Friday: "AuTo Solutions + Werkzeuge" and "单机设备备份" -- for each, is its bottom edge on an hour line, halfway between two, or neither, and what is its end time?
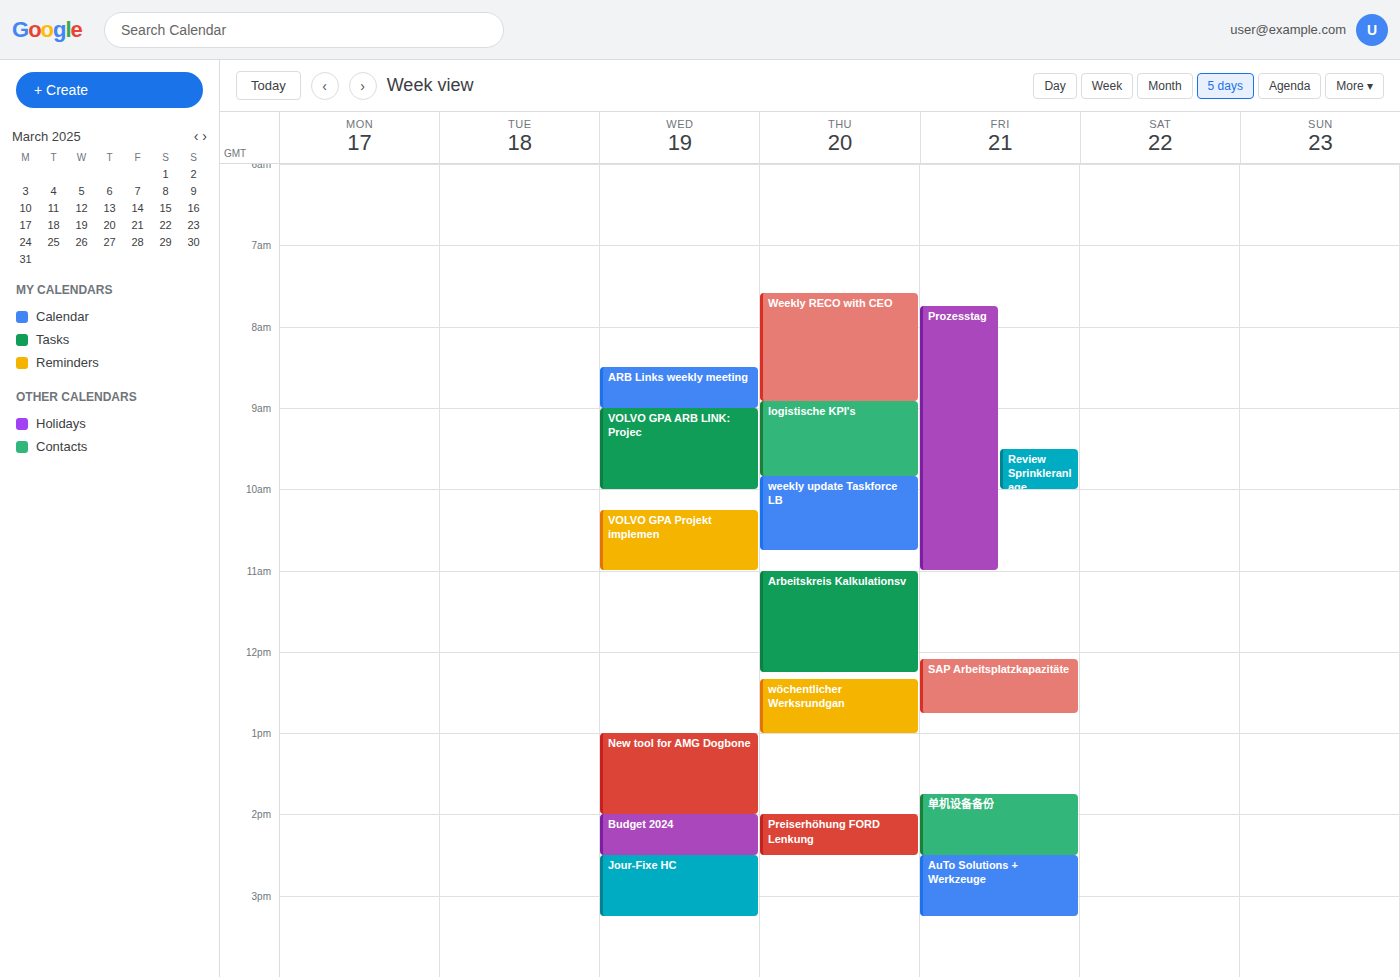
"AuTo Solutions + Werkzeuge": 3:15 PM, neither: a quarter of the way from the 3 PM line to the 4 PM line. "单机设备备份": 2:30 PM, halfway between the 2 PM and 3 PM lines.